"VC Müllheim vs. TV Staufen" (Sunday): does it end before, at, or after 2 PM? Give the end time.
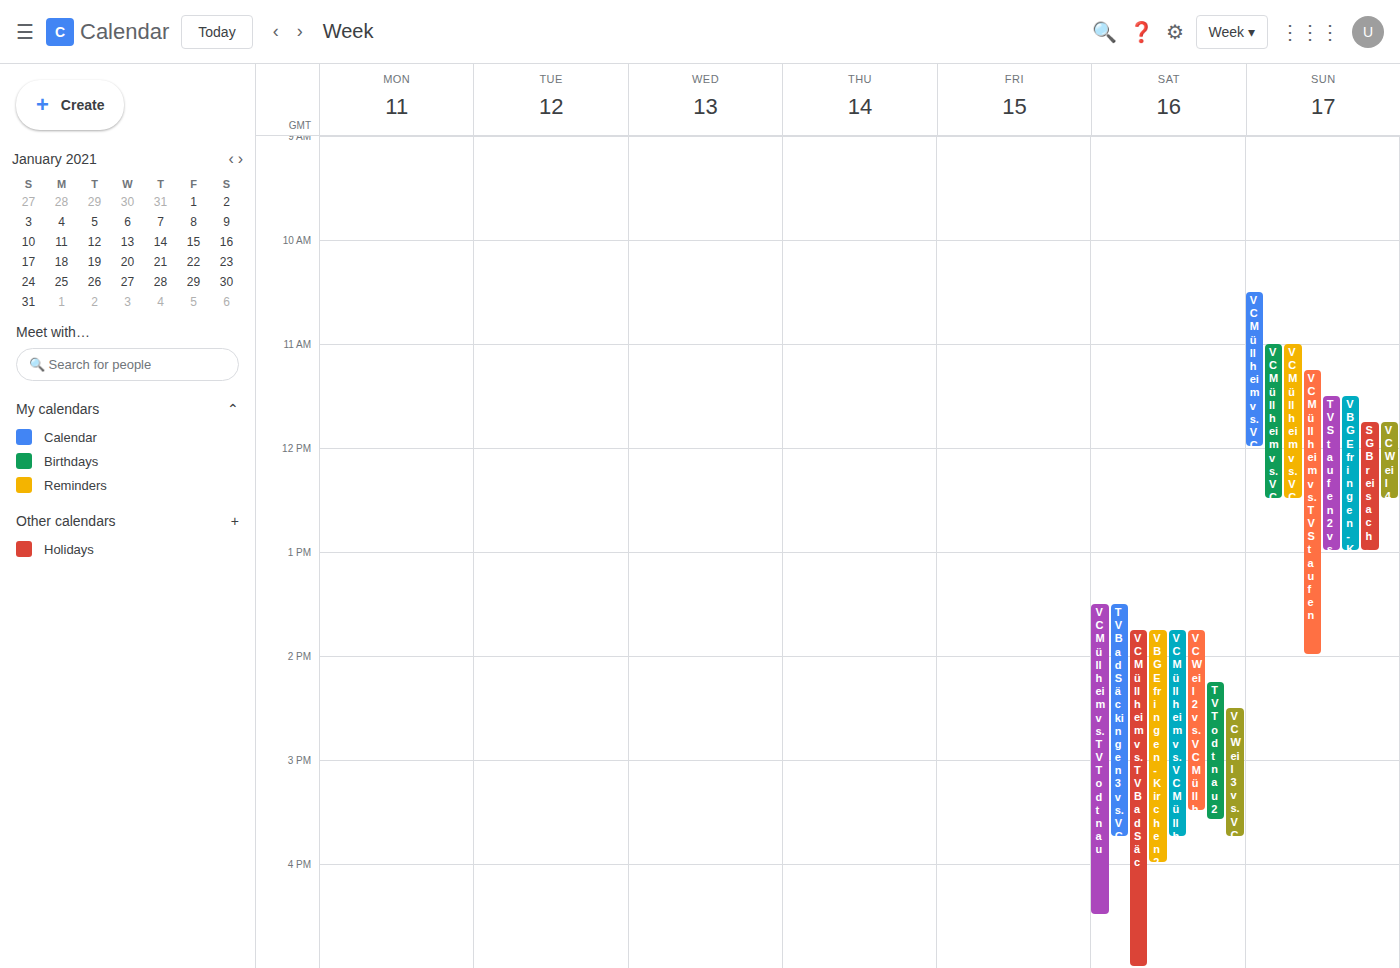
2:00 PM -- exactly at 2 PM, on the 2 PM line.